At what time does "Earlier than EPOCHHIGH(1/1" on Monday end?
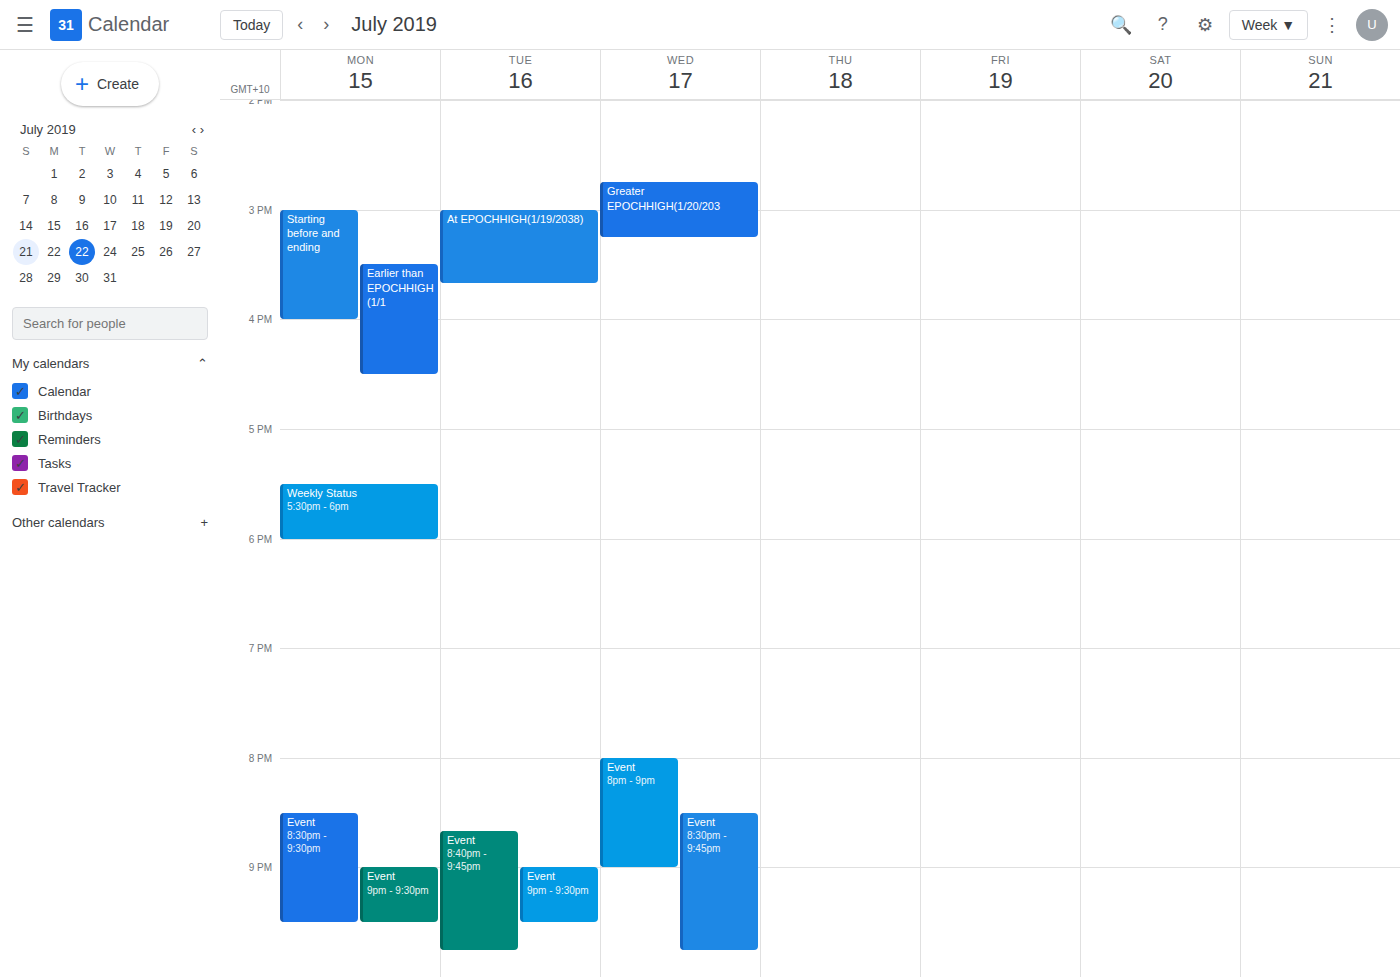
4:30 PM